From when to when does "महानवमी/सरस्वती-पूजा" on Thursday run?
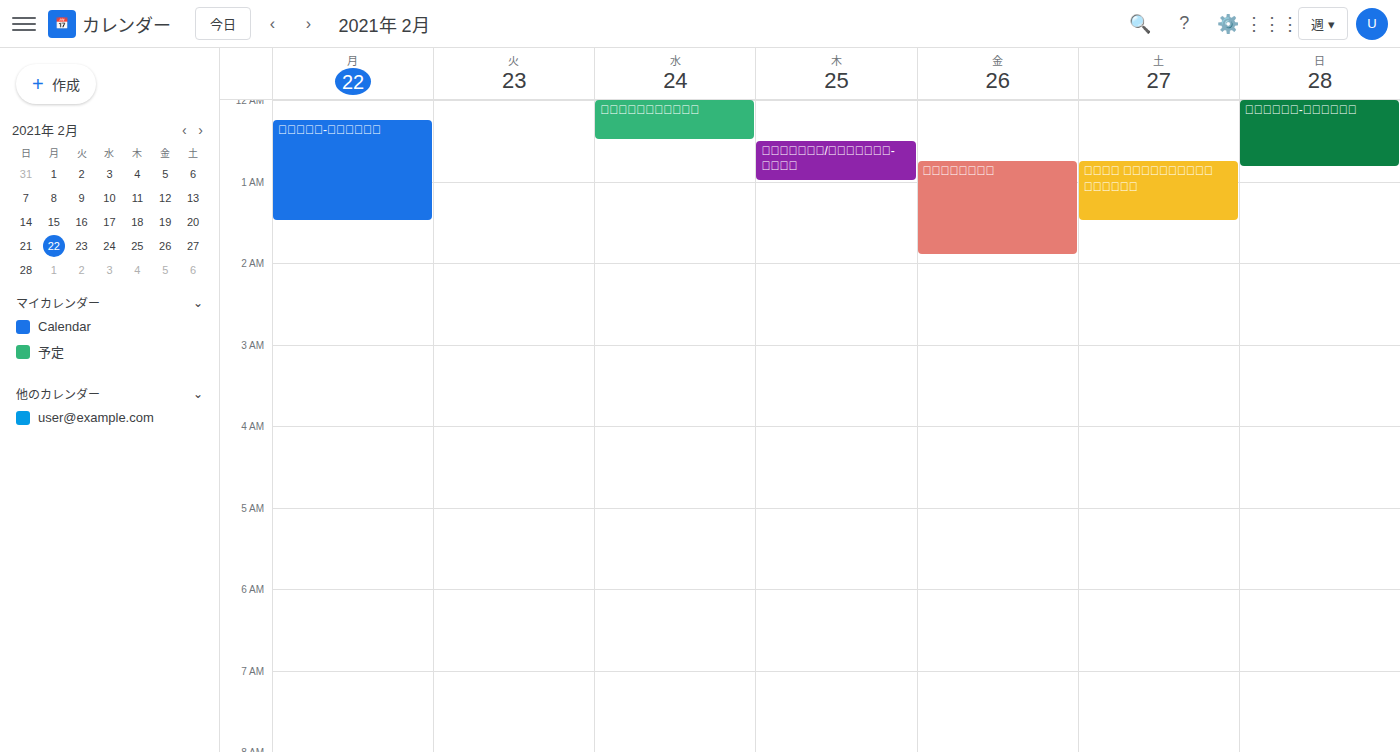
12:30 AM to 1:00 AM